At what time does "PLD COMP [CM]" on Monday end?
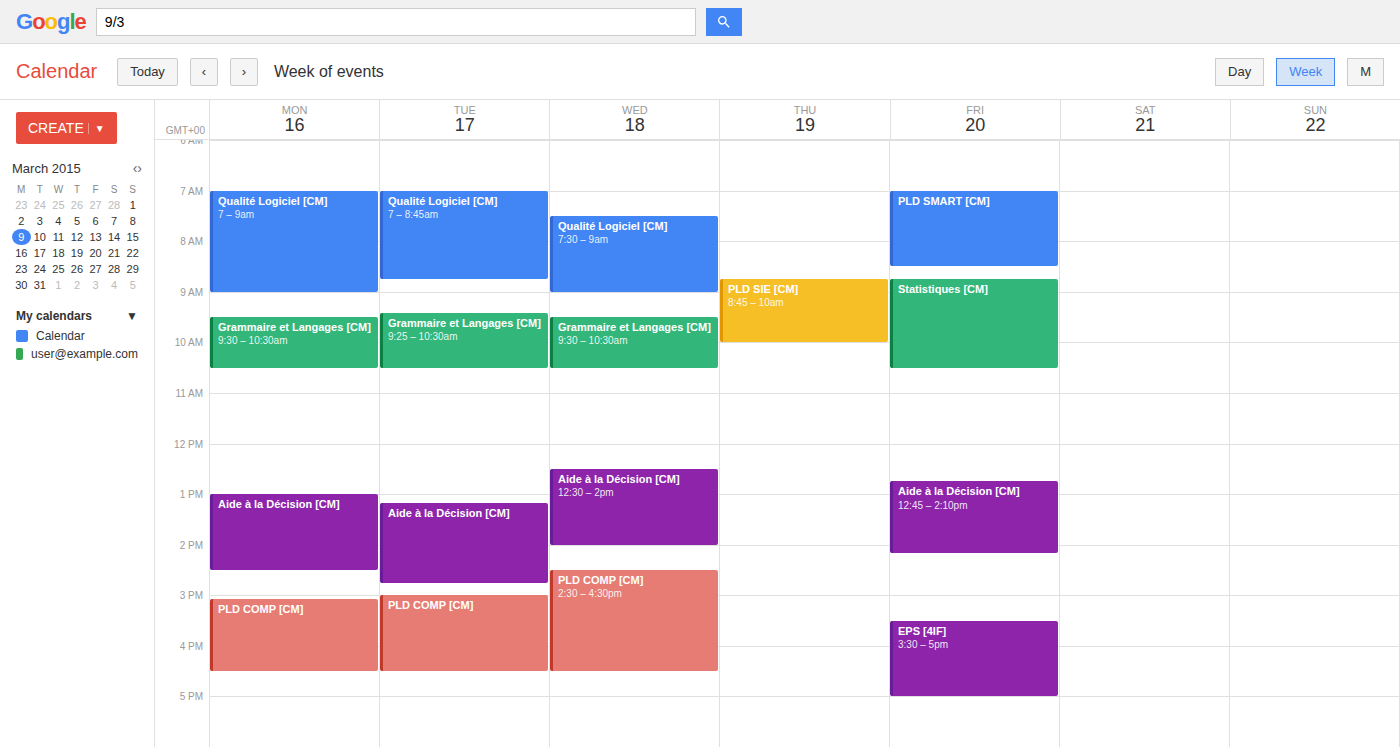
4:30 PM